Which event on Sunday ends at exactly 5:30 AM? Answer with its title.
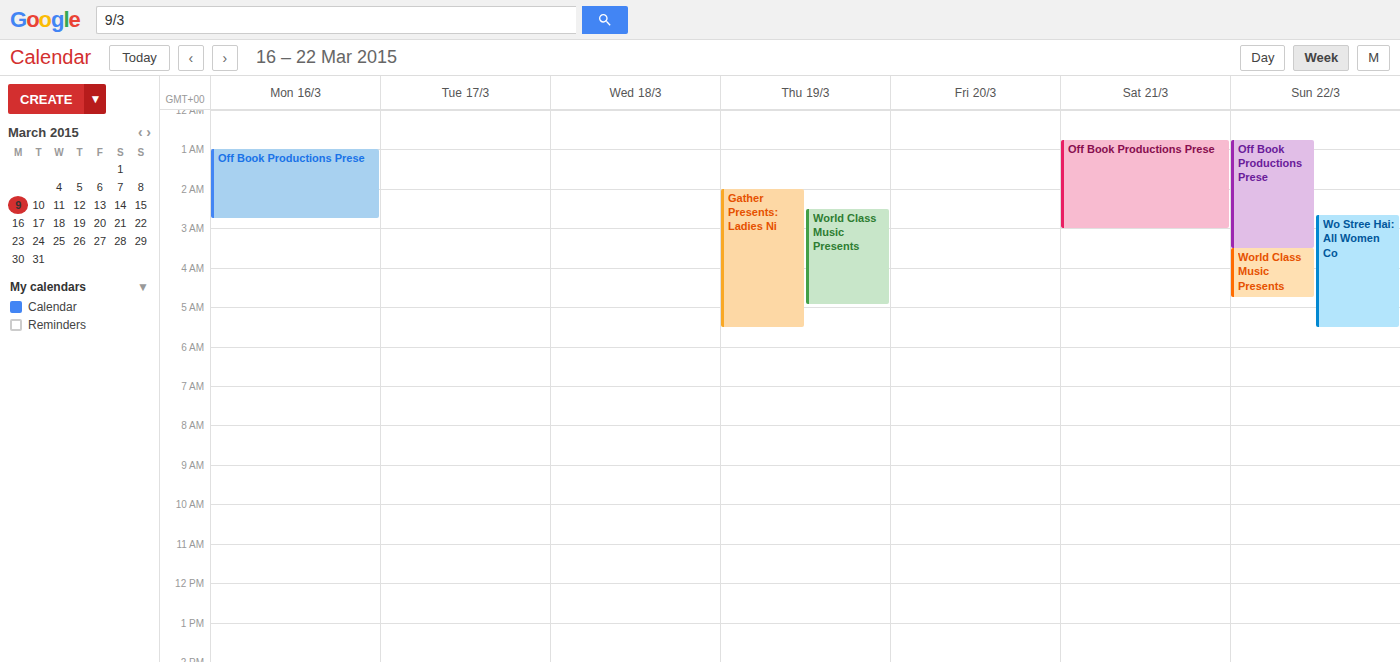
"Wo Stree Hai: All Women Co"